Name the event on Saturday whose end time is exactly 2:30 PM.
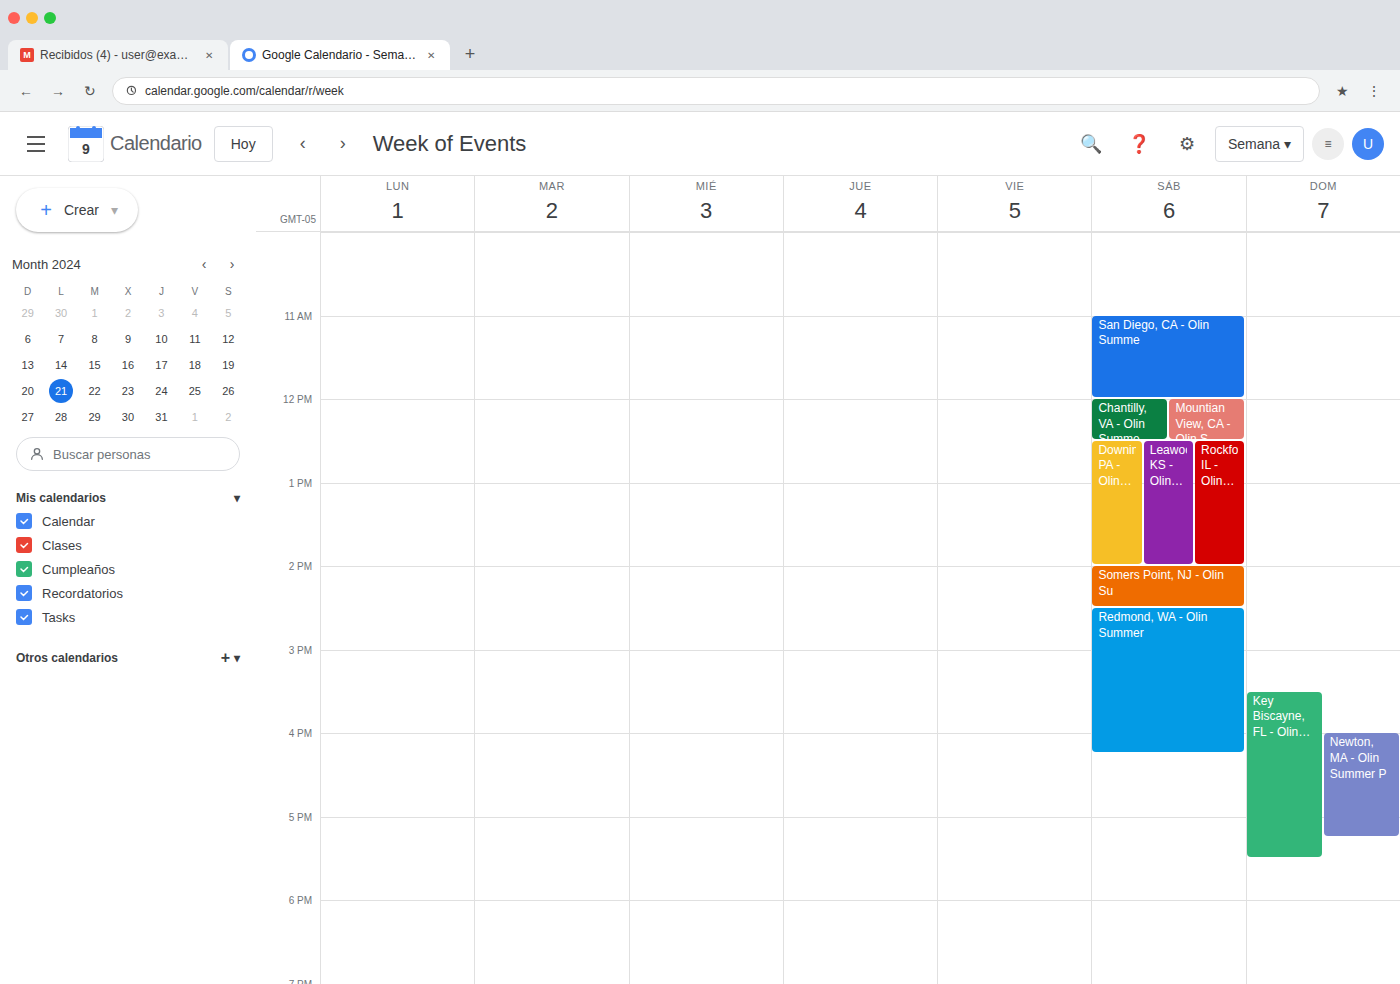
"Somers Point, NJ - Olin Su"